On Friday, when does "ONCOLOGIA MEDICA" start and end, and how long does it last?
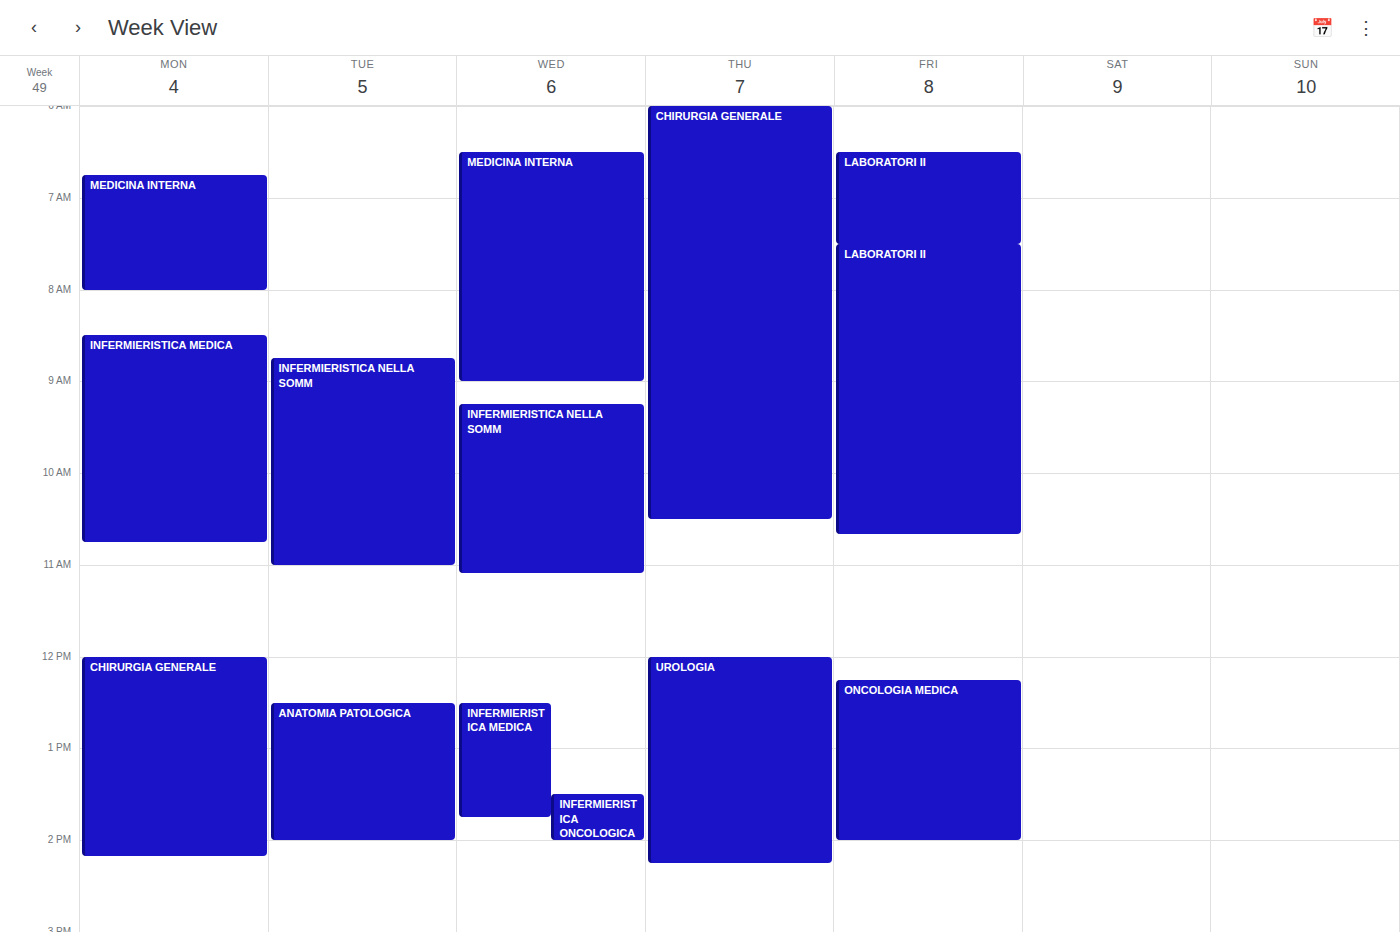
12:15 PM to 2:00 PM, 1 hour 45 minutes